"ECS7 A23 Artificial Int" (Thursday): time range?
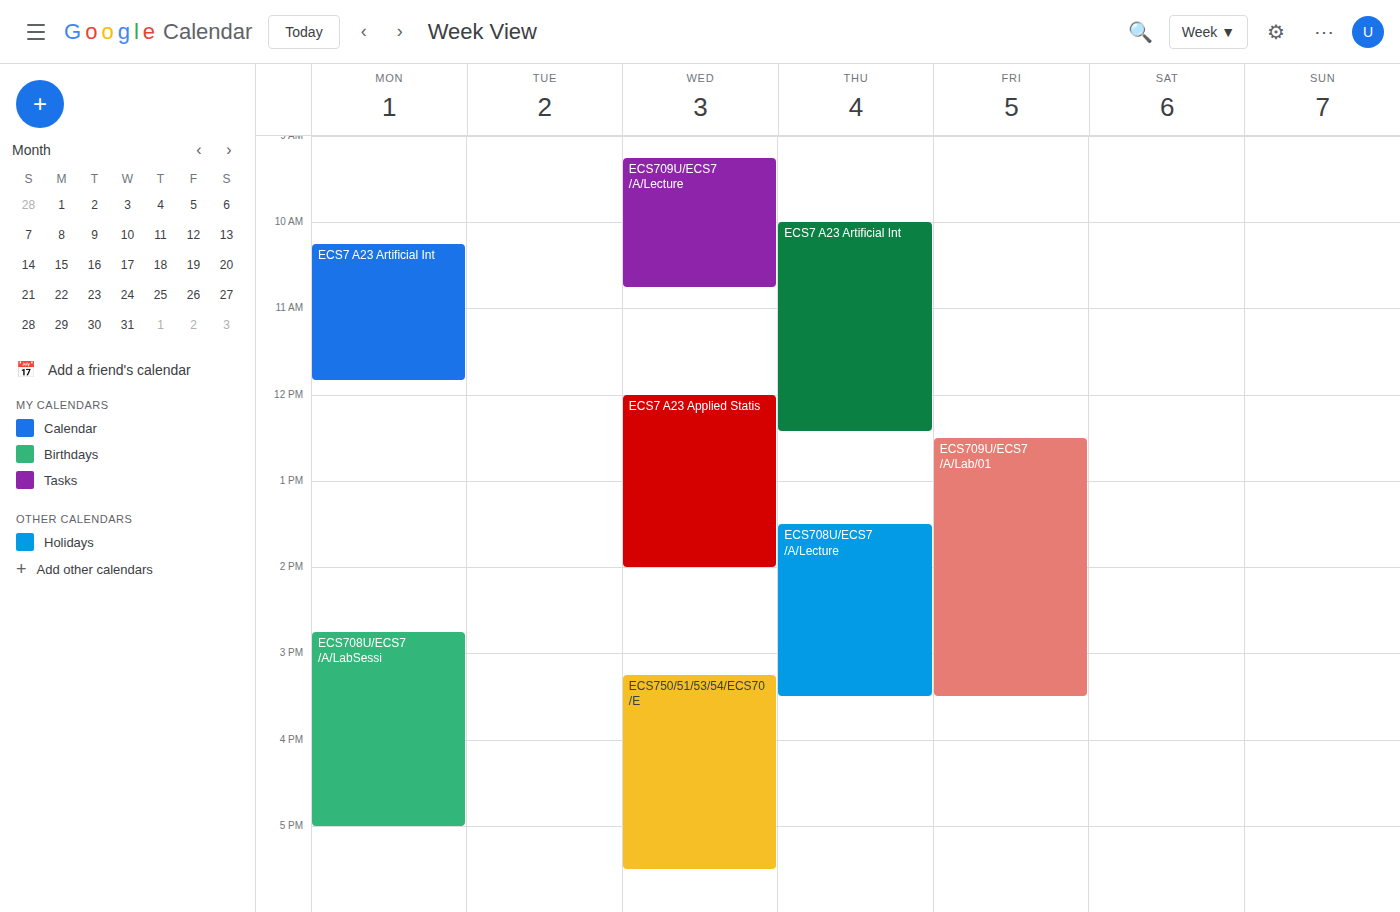
10:00 AM to 12:25 PM